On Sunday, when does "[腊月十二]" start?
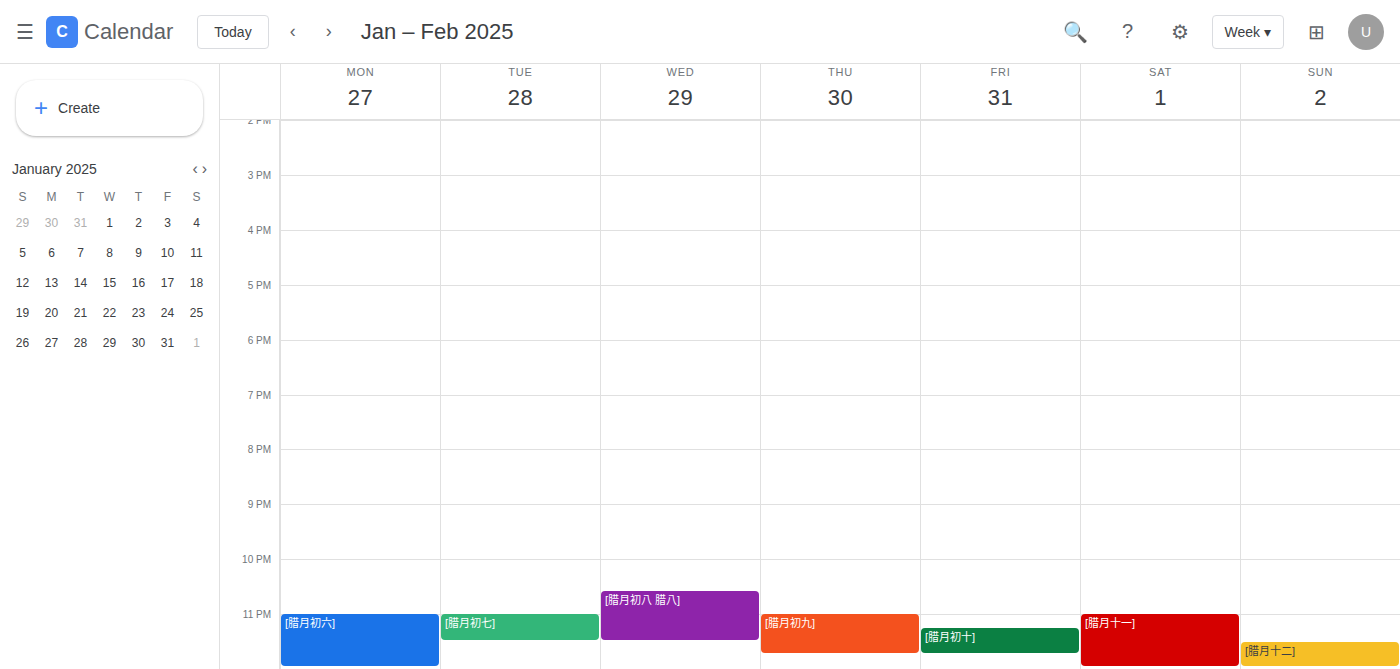
11:30 PM